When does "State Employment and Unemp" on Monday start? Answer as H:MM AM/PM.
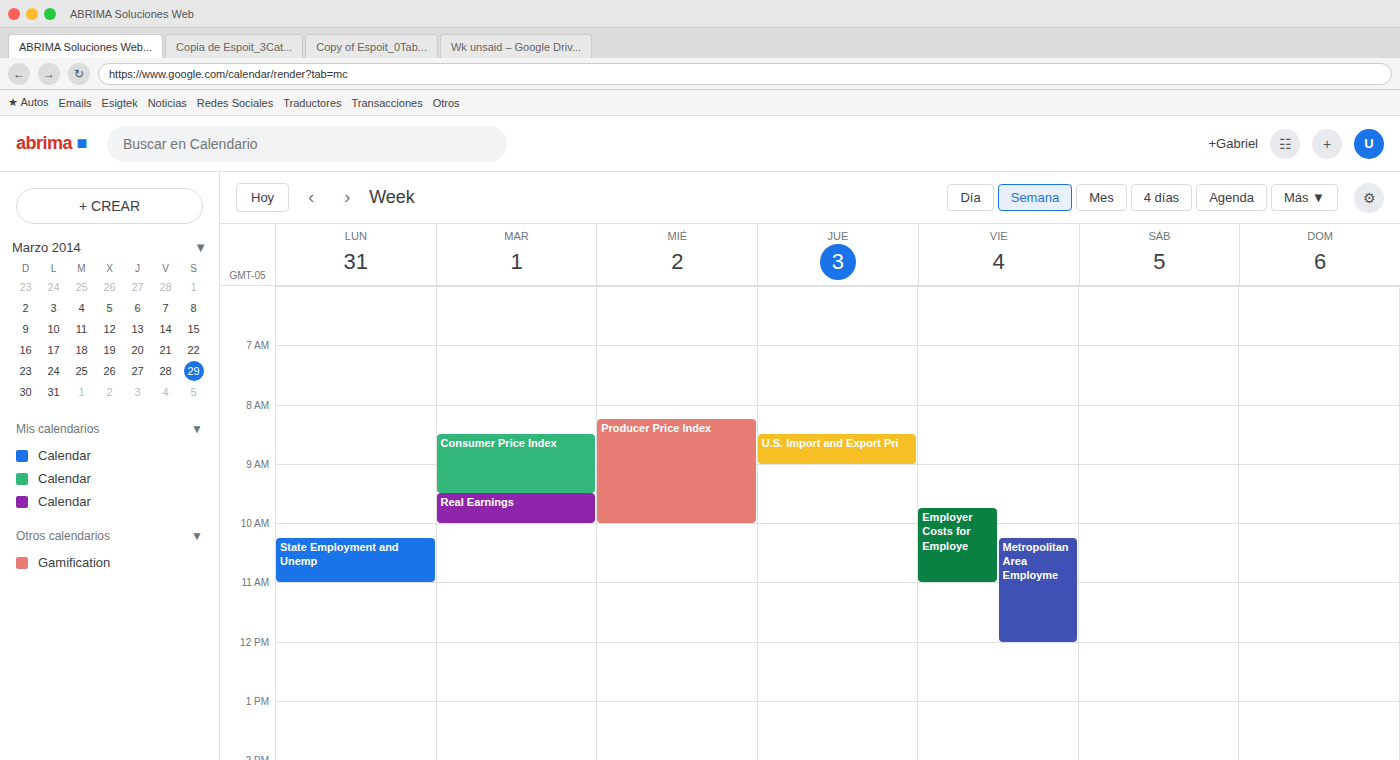
10:15 AM